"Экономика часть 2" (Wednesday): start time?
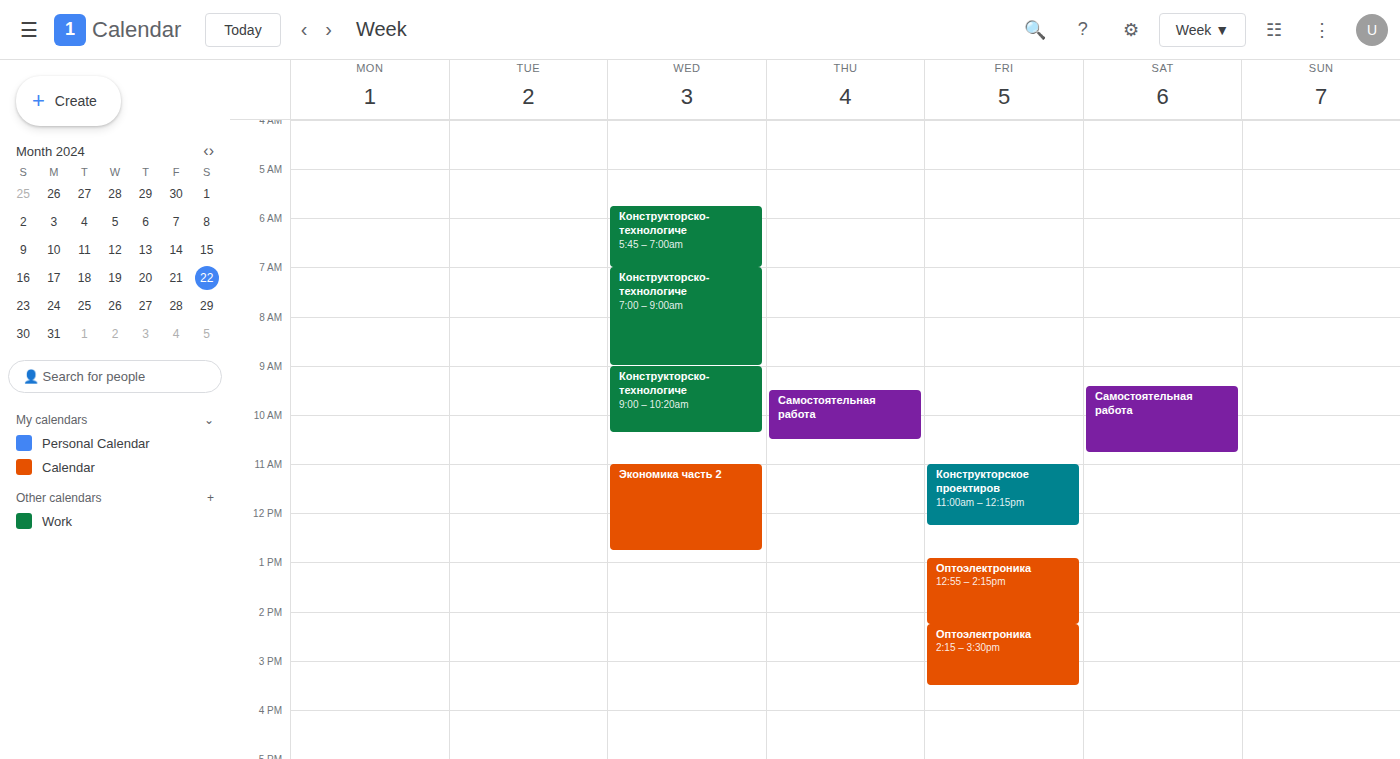
11:00